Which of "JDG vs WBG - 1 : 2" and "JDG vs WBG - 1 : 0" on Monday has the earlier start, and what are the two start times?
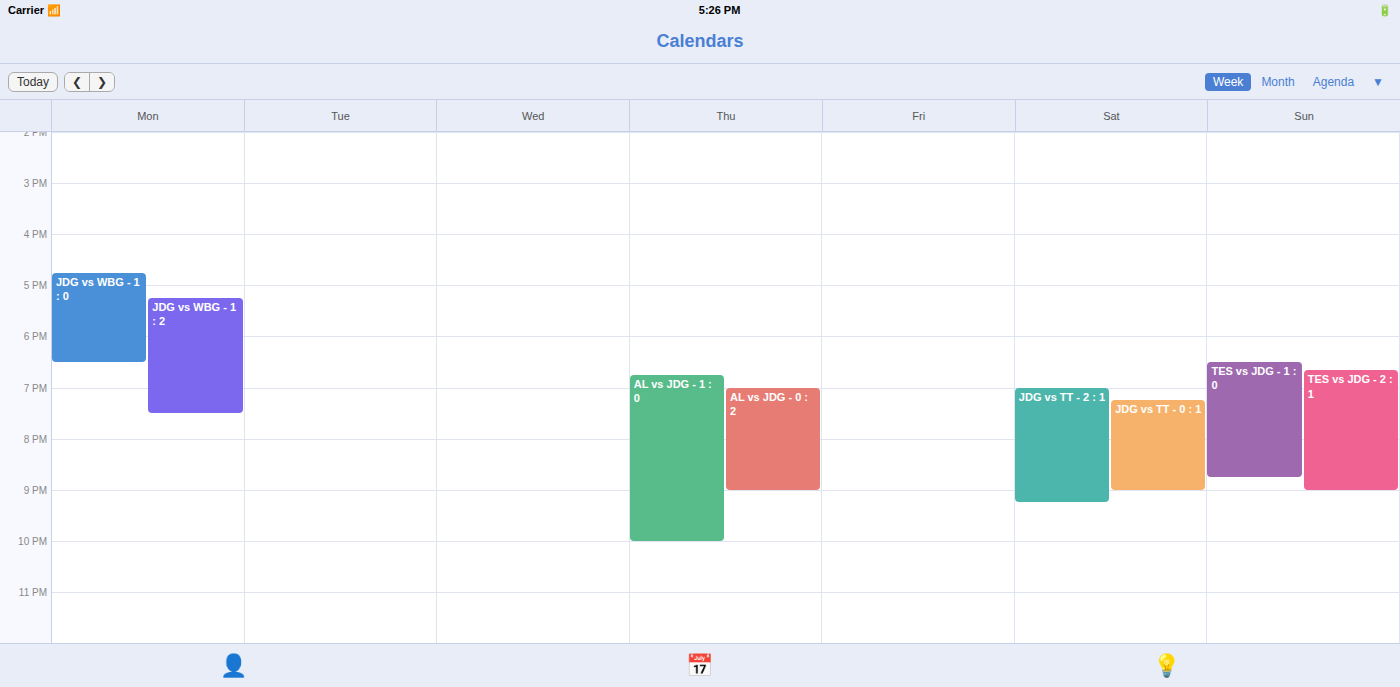
"JDG vs WBG - 1 : 0" 4:45 PM; "JDG vs WBG - 1 : 2" 5:15 PM.